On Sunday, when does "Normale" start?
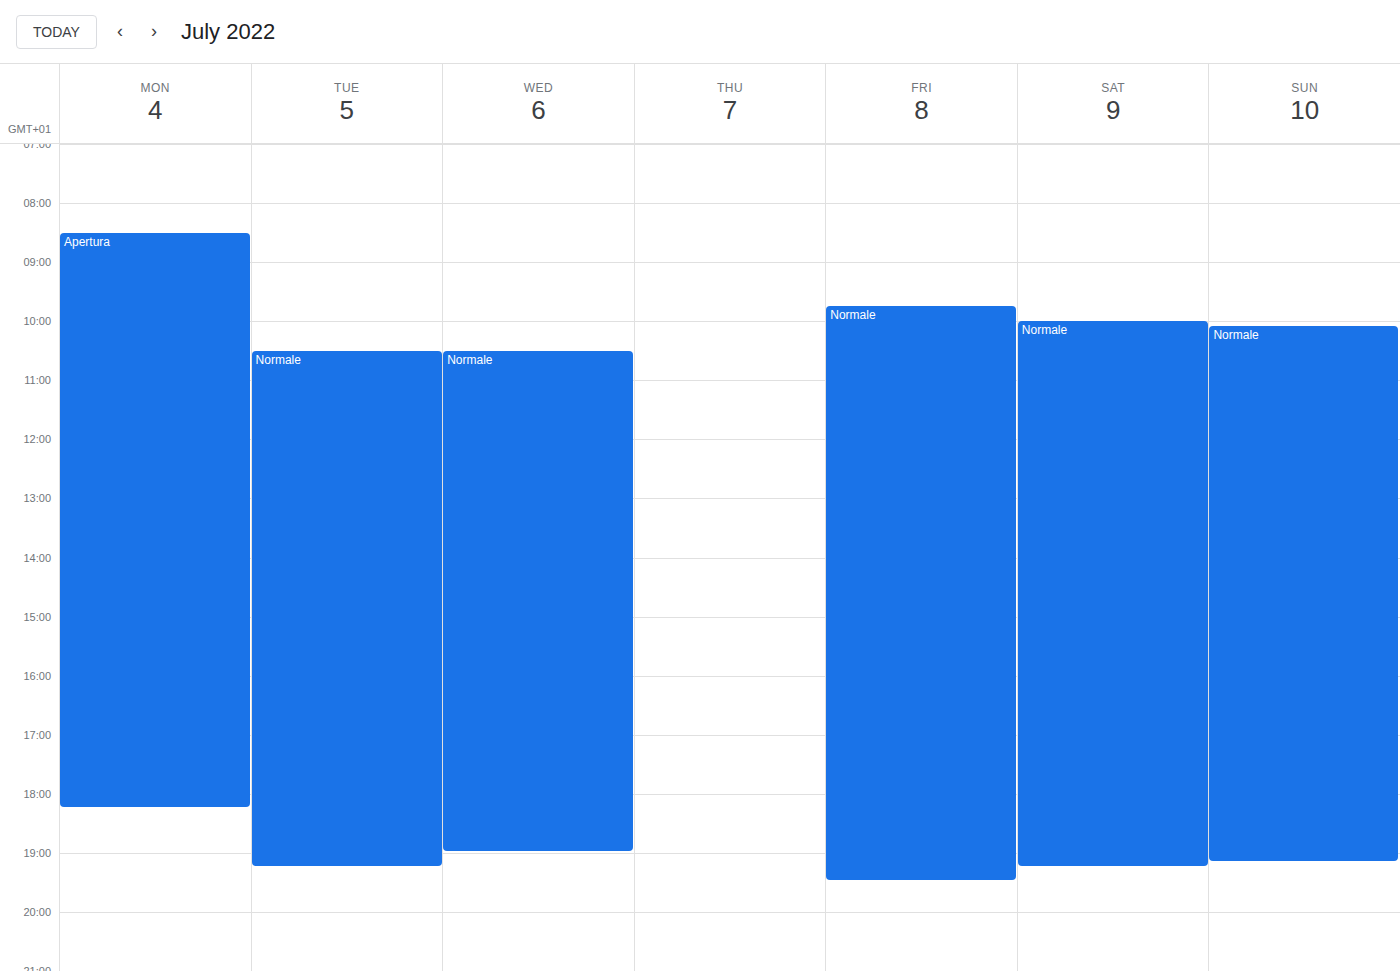
10:05 AM